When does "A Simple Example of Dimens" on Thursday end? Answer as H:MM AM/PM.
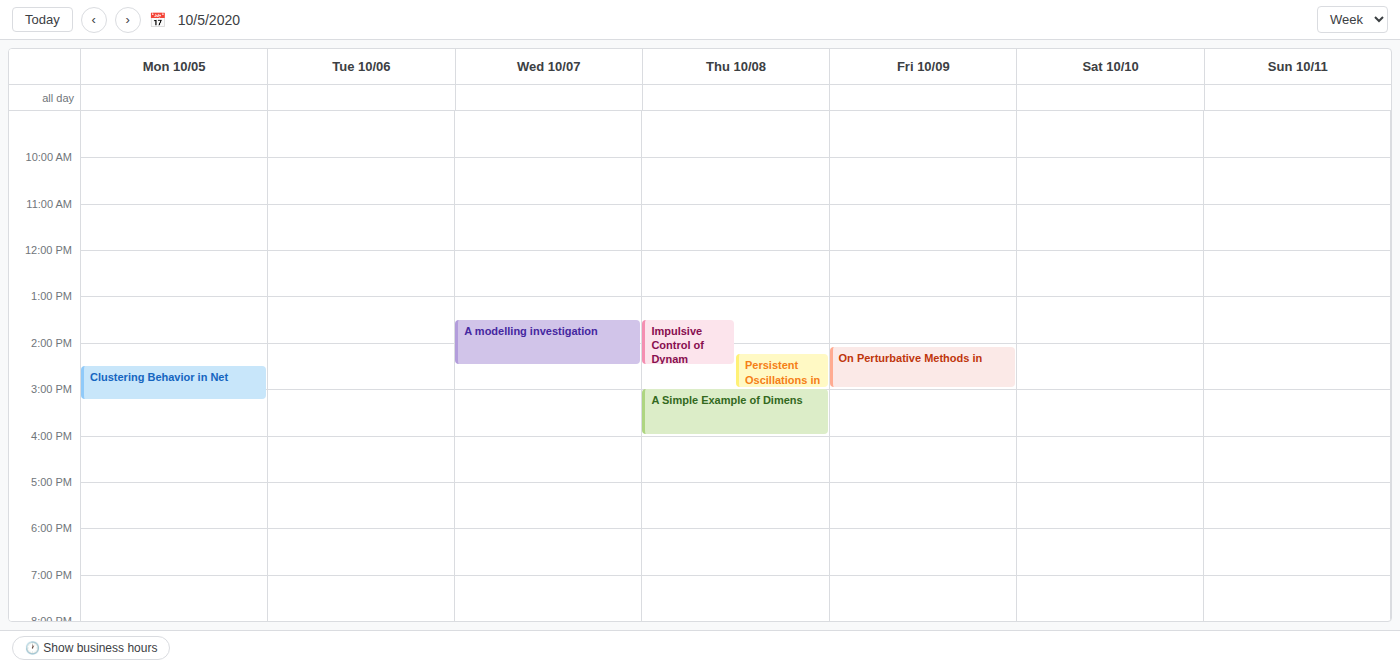
4:00 PM